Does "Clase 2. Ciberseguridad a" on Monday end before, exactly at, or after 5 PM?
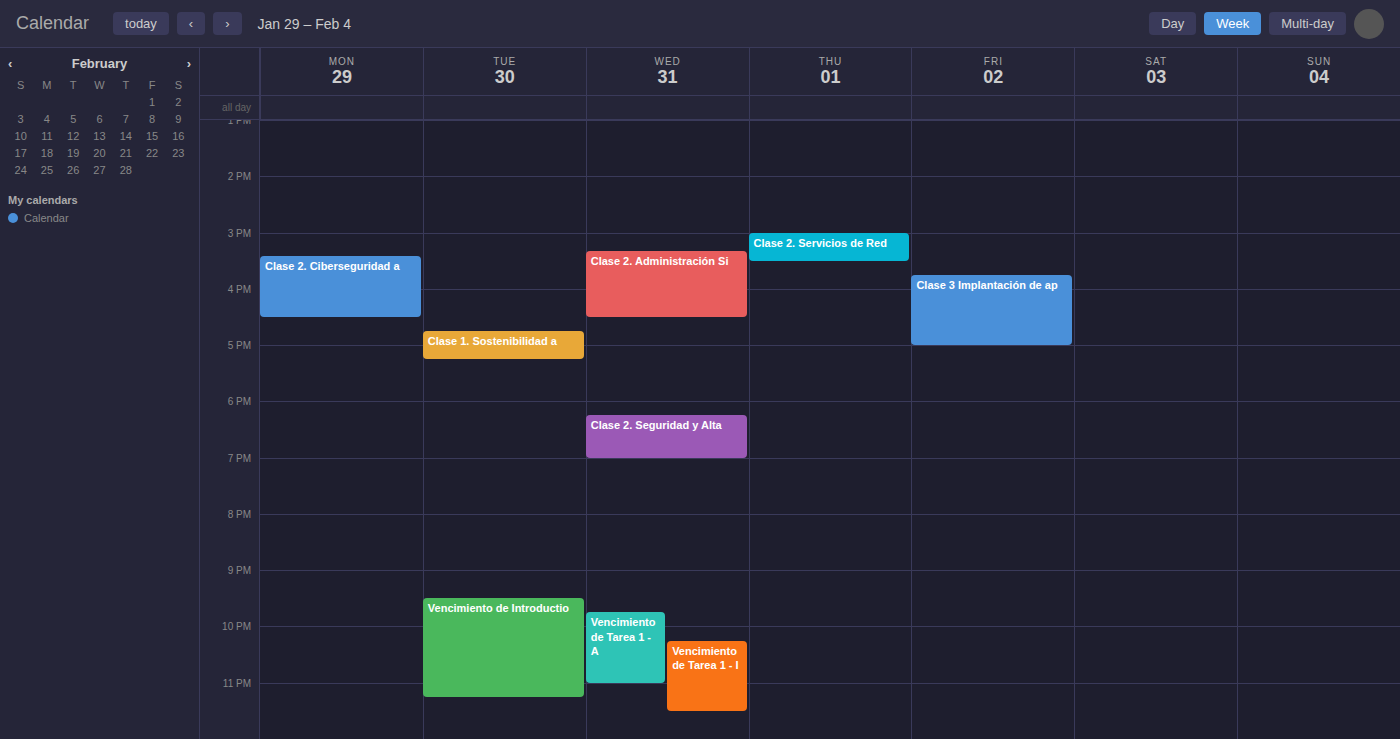
4:30 PM -- before 5 PM, 30 minutes above the 5 PM line.